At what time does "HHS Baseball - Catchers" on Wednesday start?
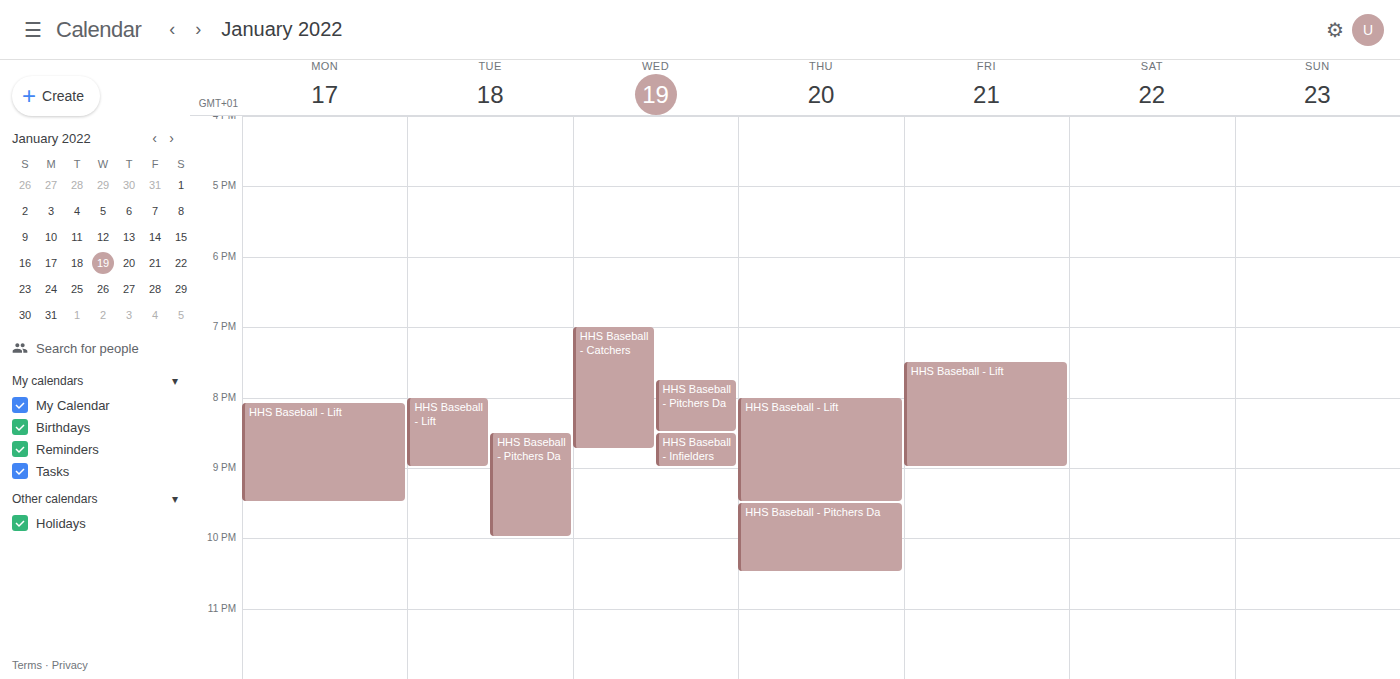
7:00 PM